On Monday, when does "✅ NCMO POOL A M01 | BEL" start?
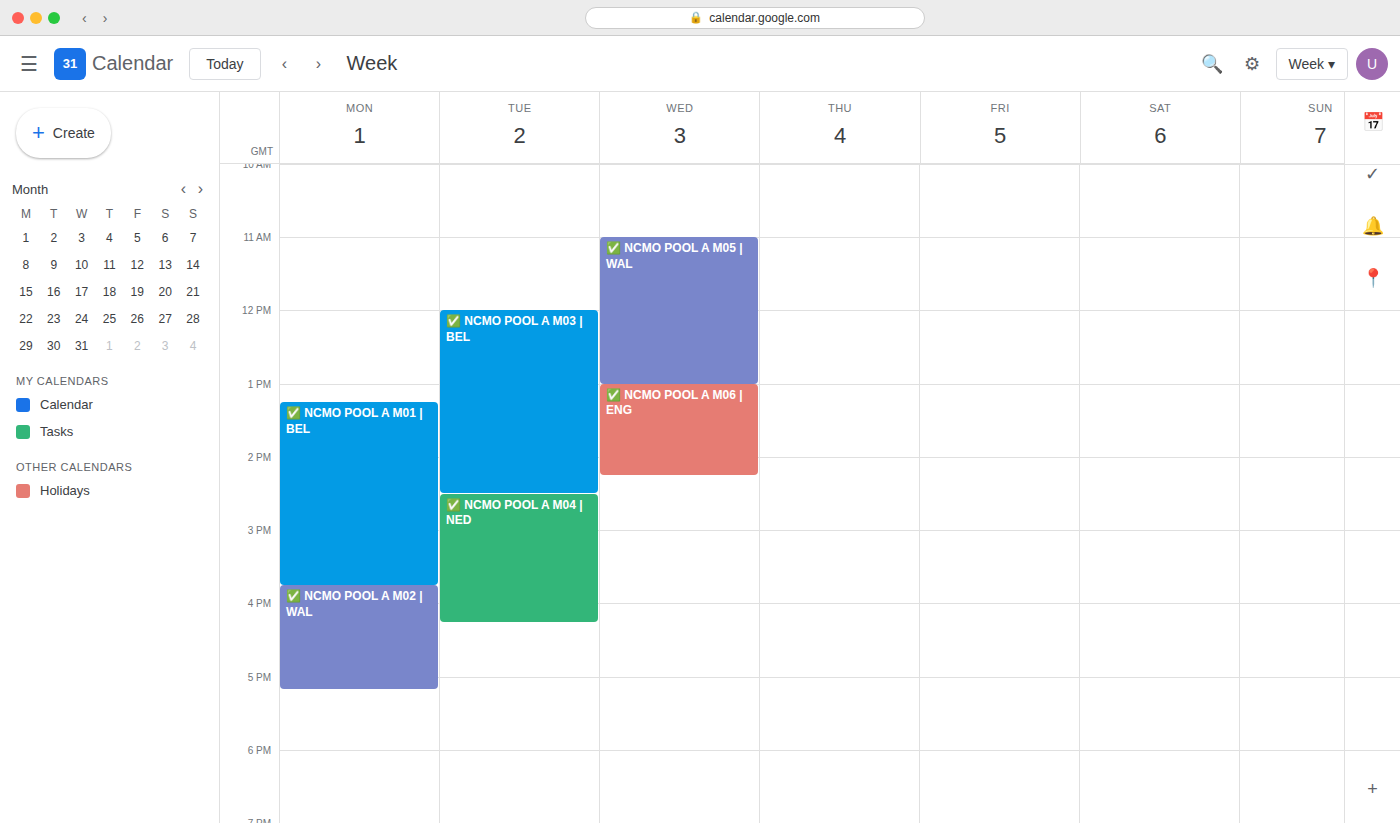
13:15